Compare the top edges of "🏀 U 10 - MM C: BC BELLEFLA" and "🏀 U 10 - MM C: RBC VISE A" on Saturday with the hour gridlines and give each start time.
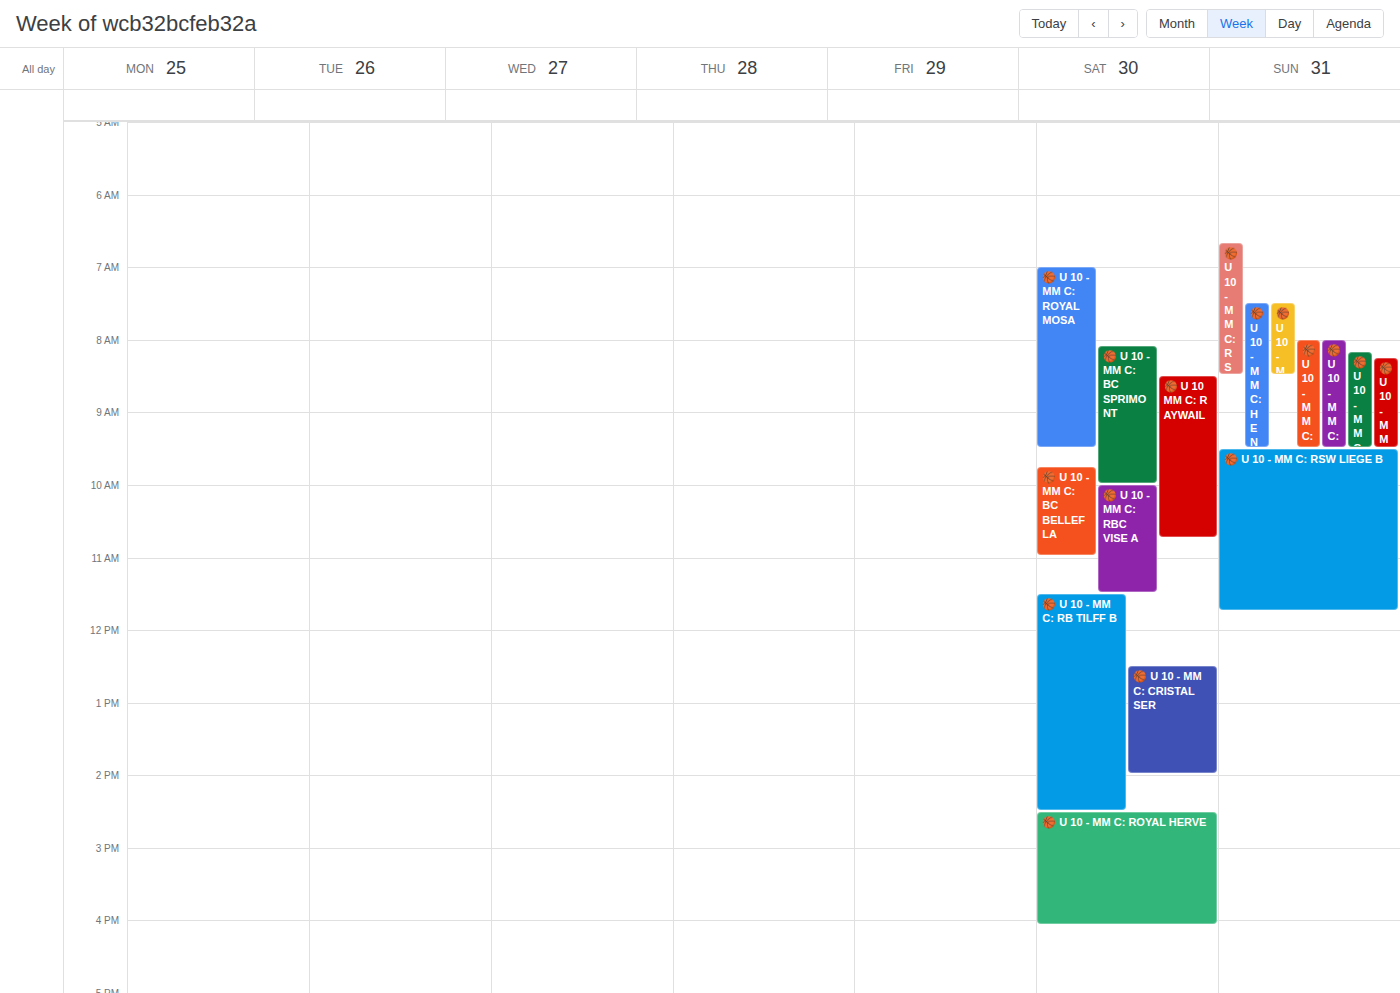
"🏀 U 10 - MM C: BC BELLEFLA": 9:45 AM, neither: three quarters of the way from the 9 AM line to the 10 AM line. "🏀 U 10 - MM C: RBC VISE A": 10:00 AM, exactly on the 10 AM line.